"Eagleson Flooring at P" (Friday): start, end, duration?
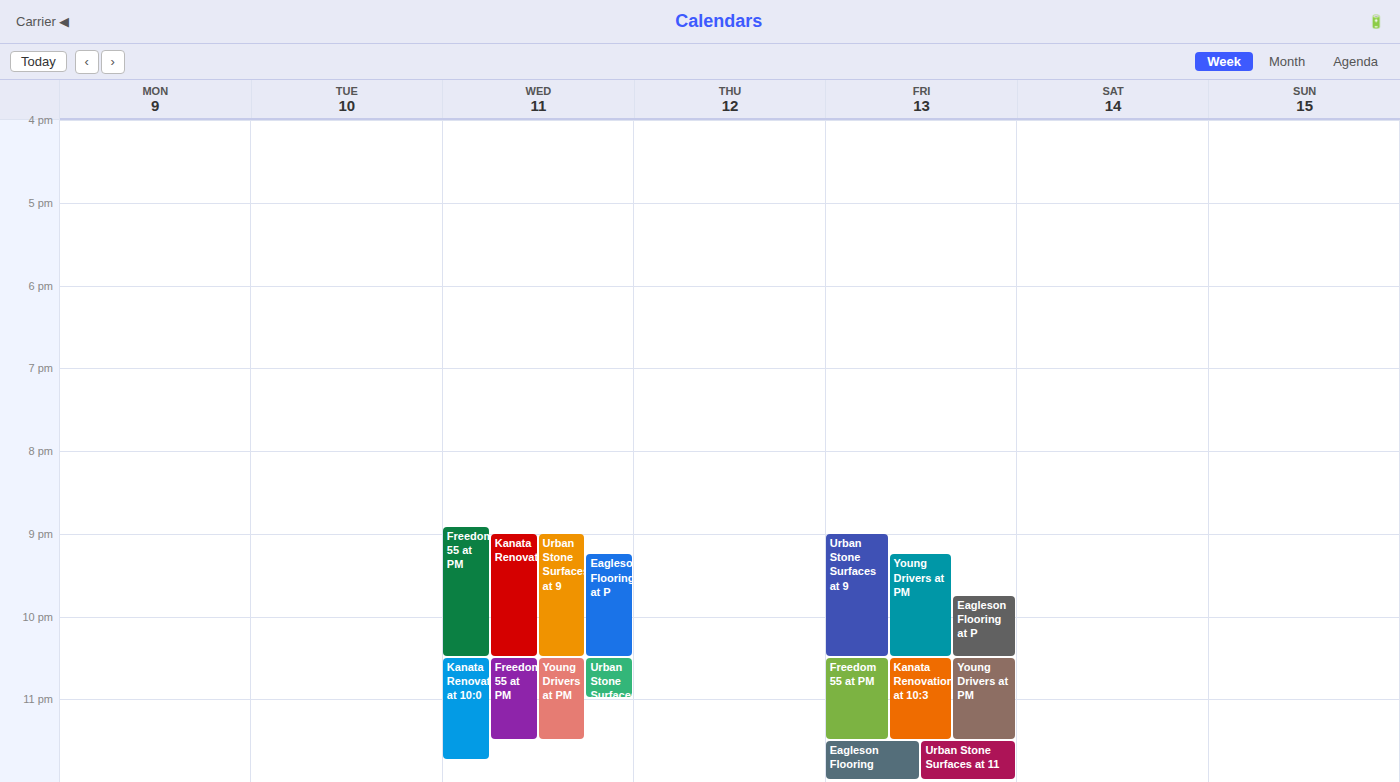
21:45 to 22:30, 45 minutes